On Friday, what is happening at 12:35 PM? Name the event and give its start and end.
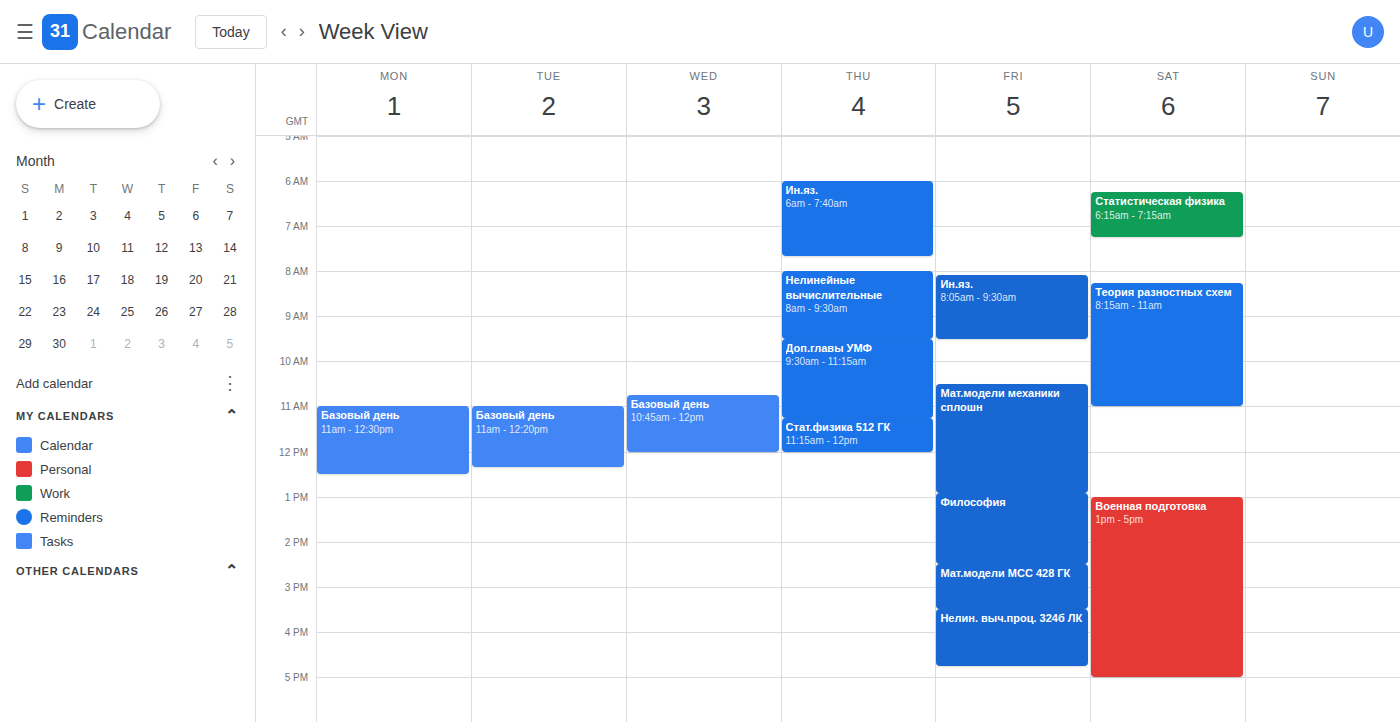
"Мат.модели механики сплошн", 10:30 AM to 12:55 PM